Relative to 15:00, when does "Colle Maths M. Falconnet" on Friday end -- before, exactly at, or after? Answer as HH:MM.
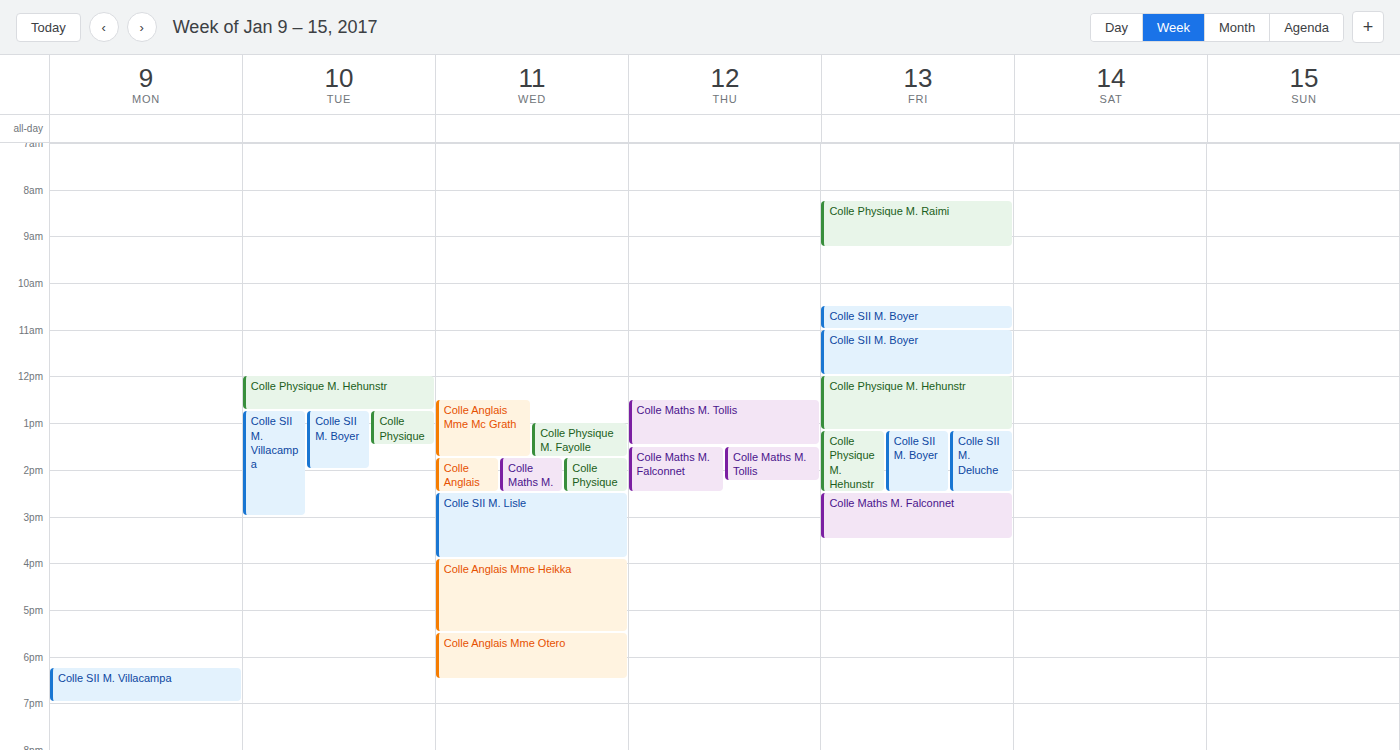
15:30 -- after 15:00, 30 minutes below the 15:00 line.